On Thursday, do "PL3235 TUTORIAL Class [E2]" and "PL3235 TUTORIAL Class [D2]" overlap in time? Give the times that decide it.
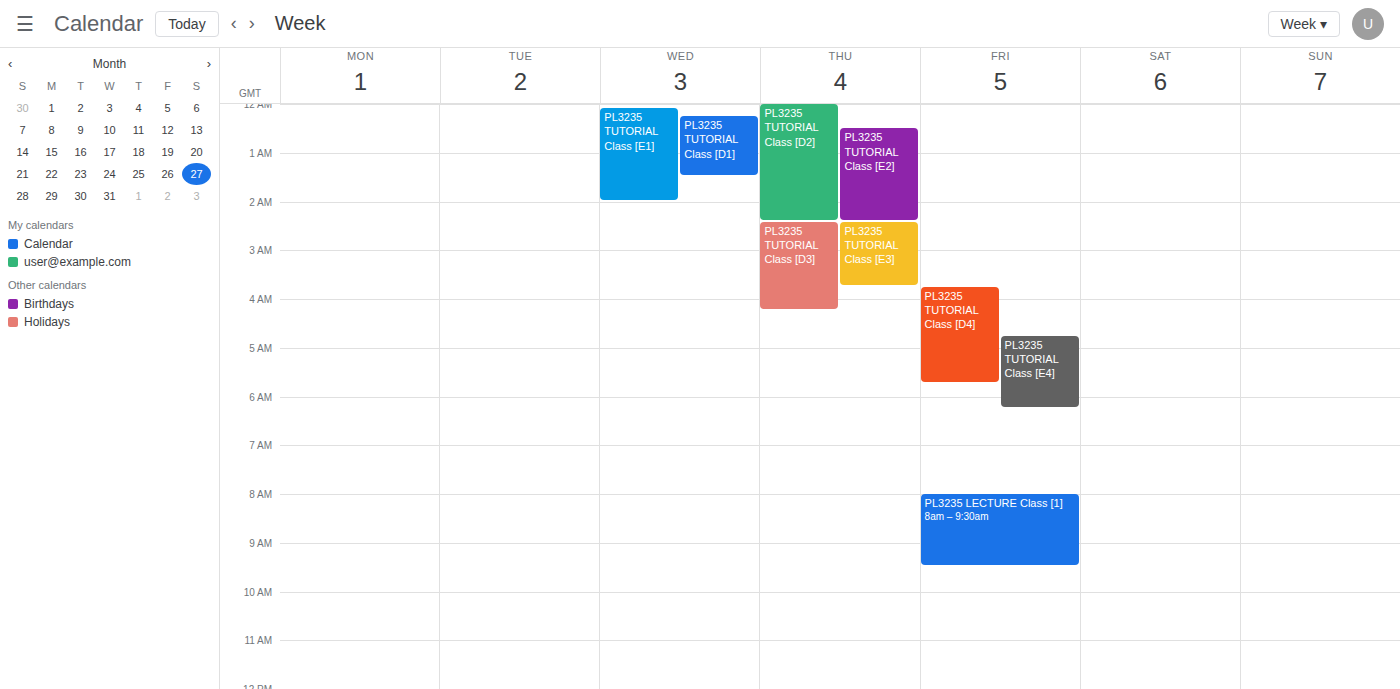
"PL3235 TUTORIAL Class [E2]" starts at 12:30 AM, before "PL3235 TUTORIAL Class [D2]" ends at 2:25 AM -- they overlap.